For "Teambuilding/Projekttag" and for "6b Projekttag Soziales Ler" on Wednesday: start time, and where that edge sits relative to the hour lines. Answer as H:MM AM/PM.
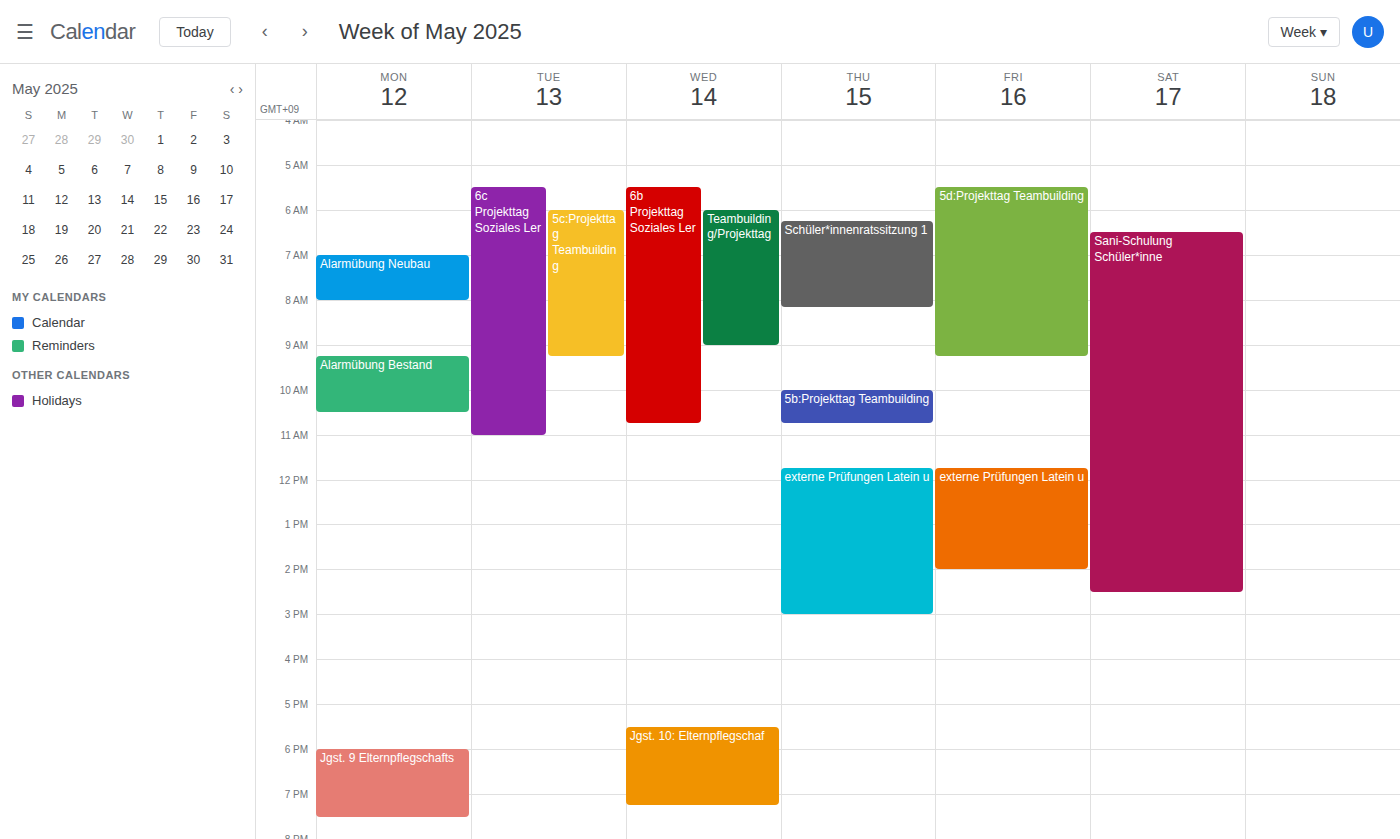
"Teambuilding/Projekttag": 6:00 AM, exactly on the 6 AM line. "6b Projekttag Soziales Ler": 5:30 AM, halfway between the 5 AM and 6 AM lines.